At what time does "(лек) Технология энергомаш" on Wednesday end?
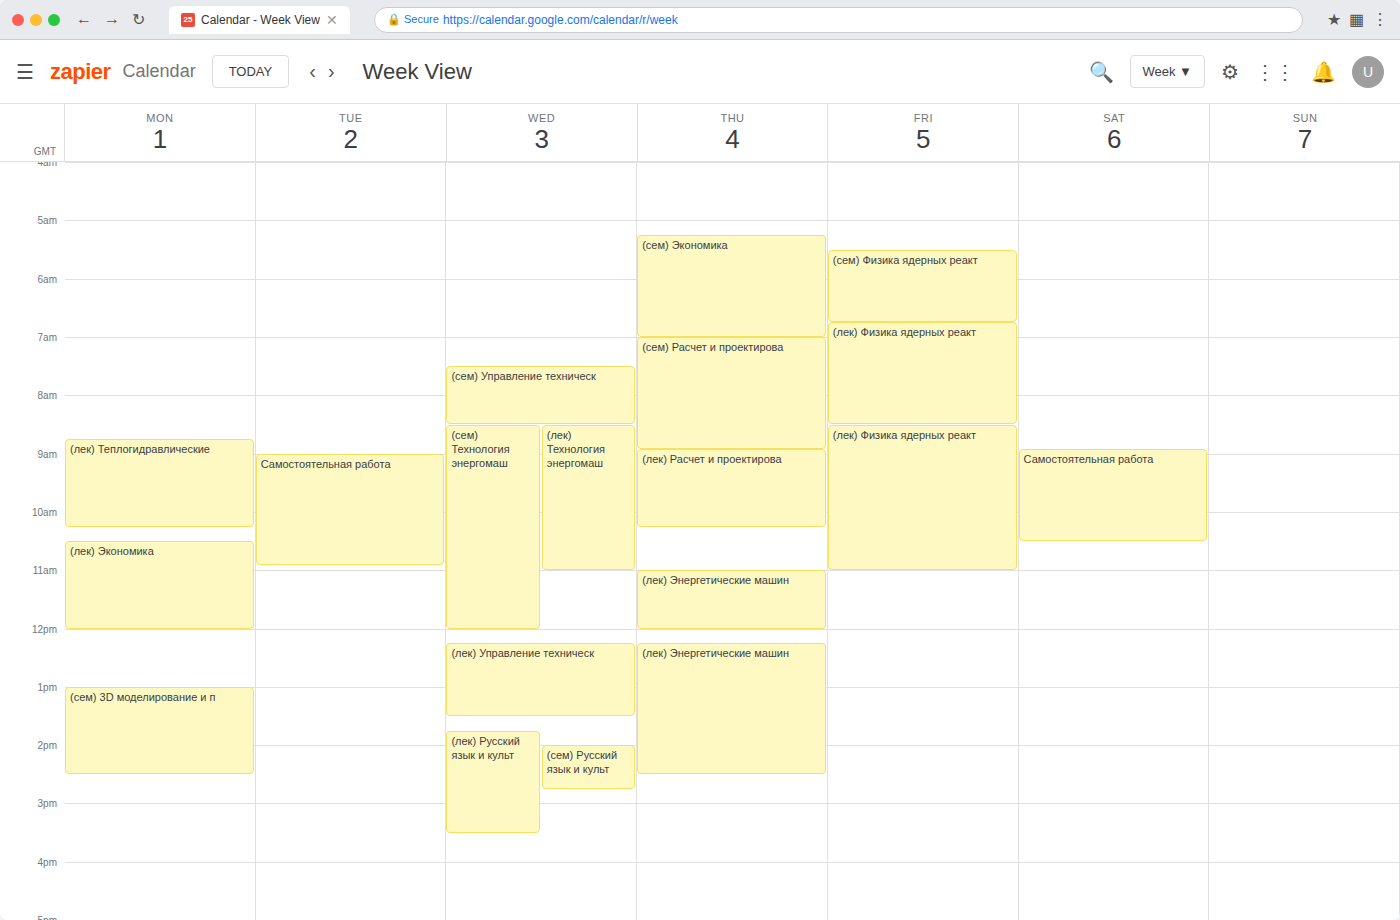
11:00 AM